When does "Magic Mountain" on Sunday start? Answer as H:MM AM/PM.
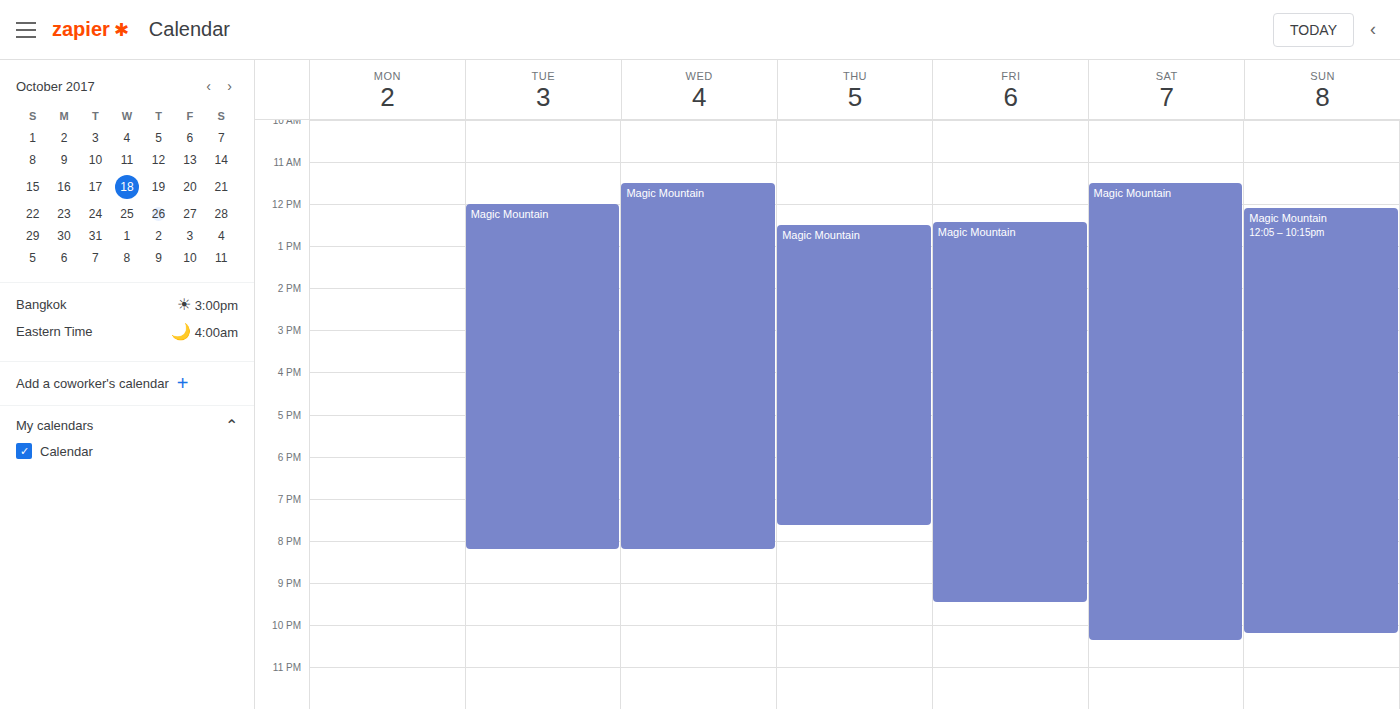
12:05 PM